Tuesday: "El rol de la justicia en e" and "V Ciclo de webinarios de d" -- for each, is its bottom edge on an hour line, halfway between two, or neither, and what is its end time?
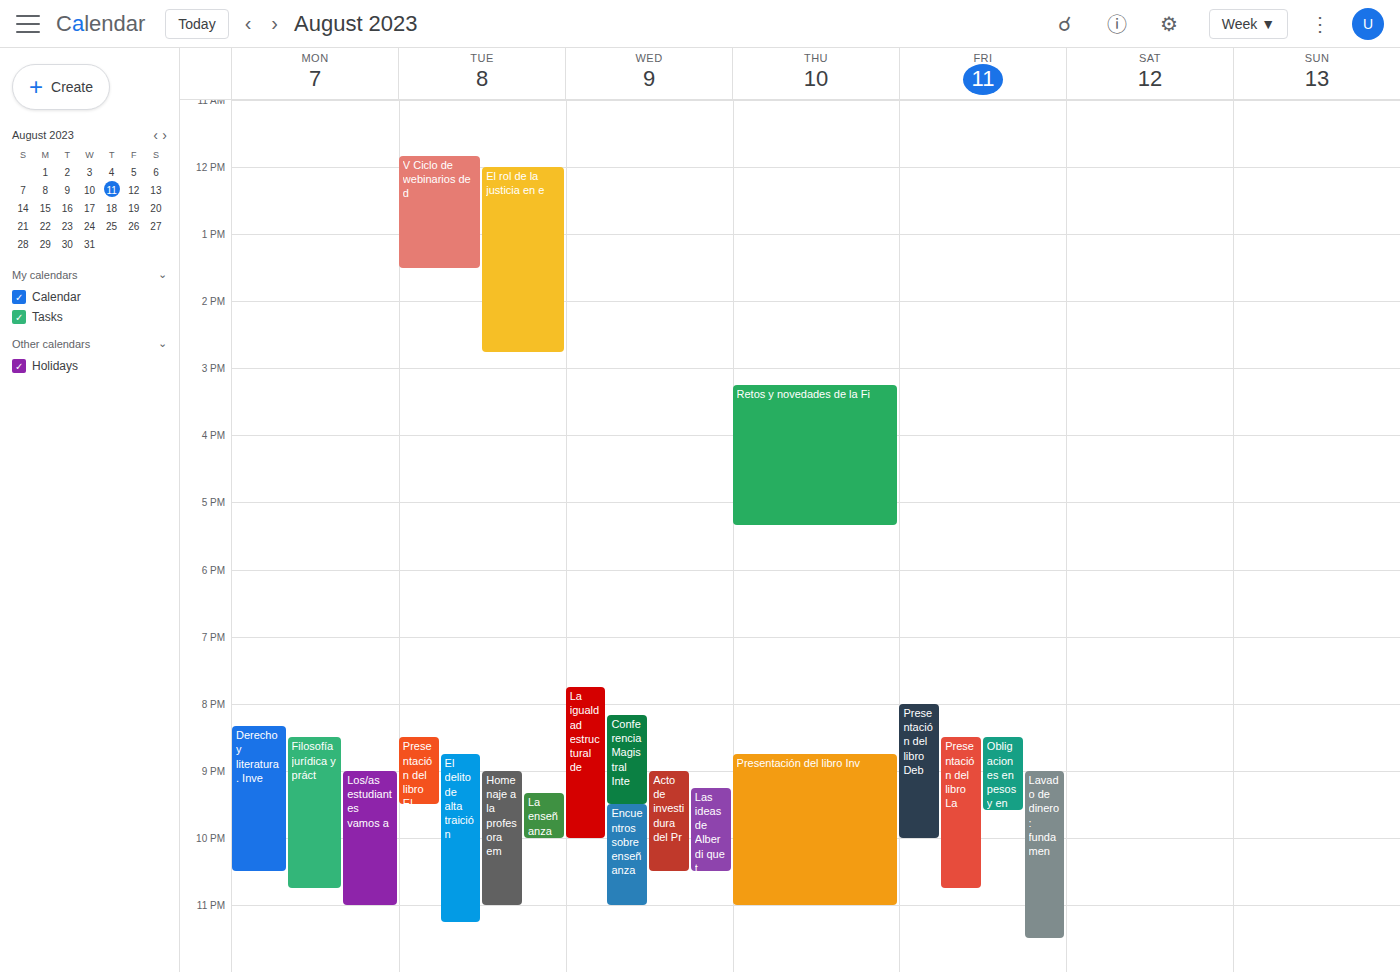
"El rol de la justicia en e": 2:45 PM, neither: three quarters of the way from the 2 PM line to the 3 PM line. "V Ciclo de webinarios de d": 1:30 PM, halfway between the 1 PM and 2 PM lines.